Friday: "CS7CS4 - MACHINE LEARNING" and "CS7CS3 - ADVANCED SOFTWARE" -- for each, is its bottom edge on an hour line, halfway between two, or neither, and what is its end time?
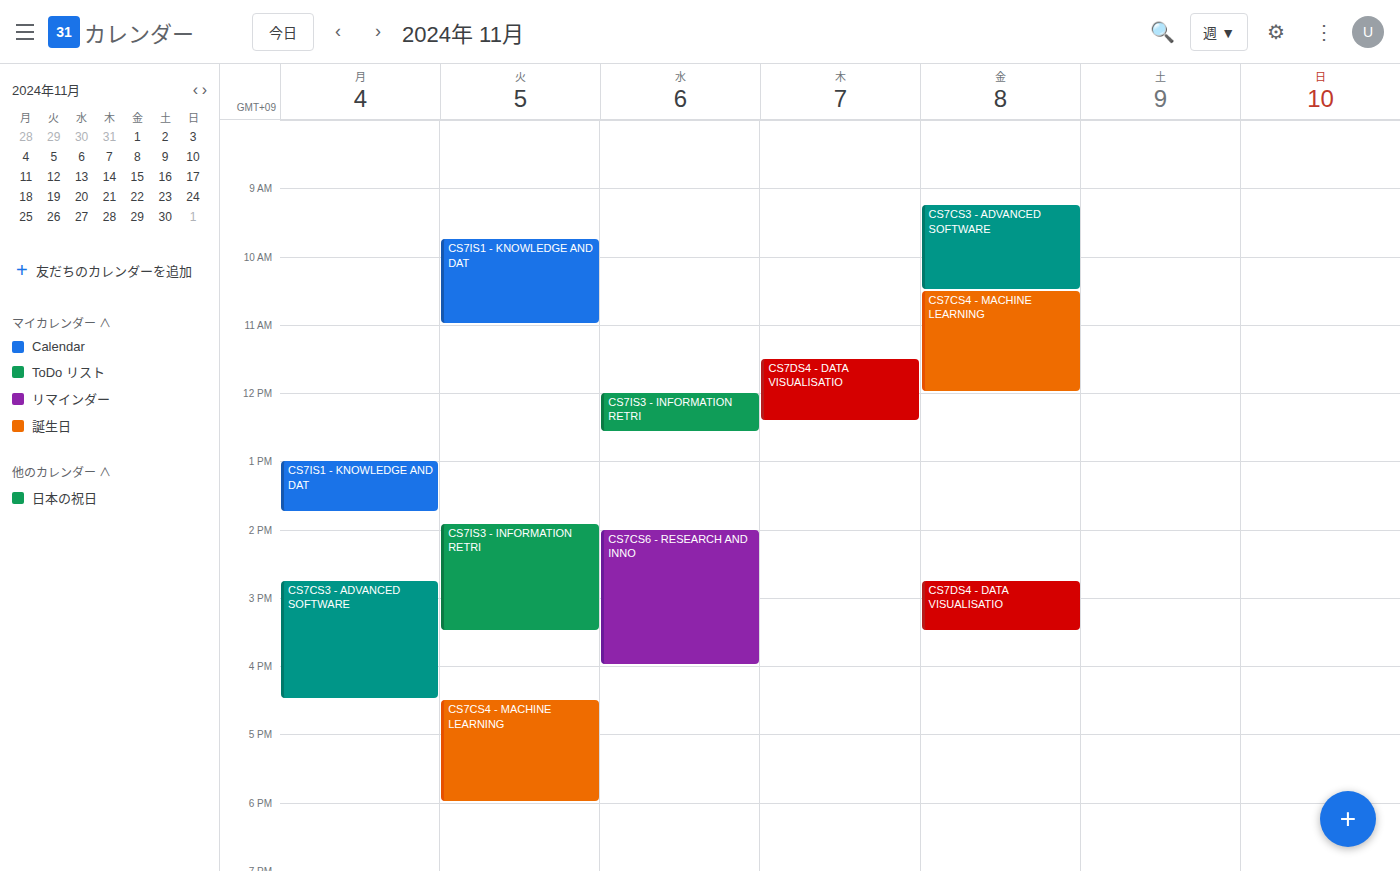
"CS7CS4 - MACHINE LEARNING": 12:00 PM, exactly on the 12 PM line. "CS7CS3 - ADVANCED SOFTWARE": 10:30 AM, halfway between the 10 AM and 11 AM lines.